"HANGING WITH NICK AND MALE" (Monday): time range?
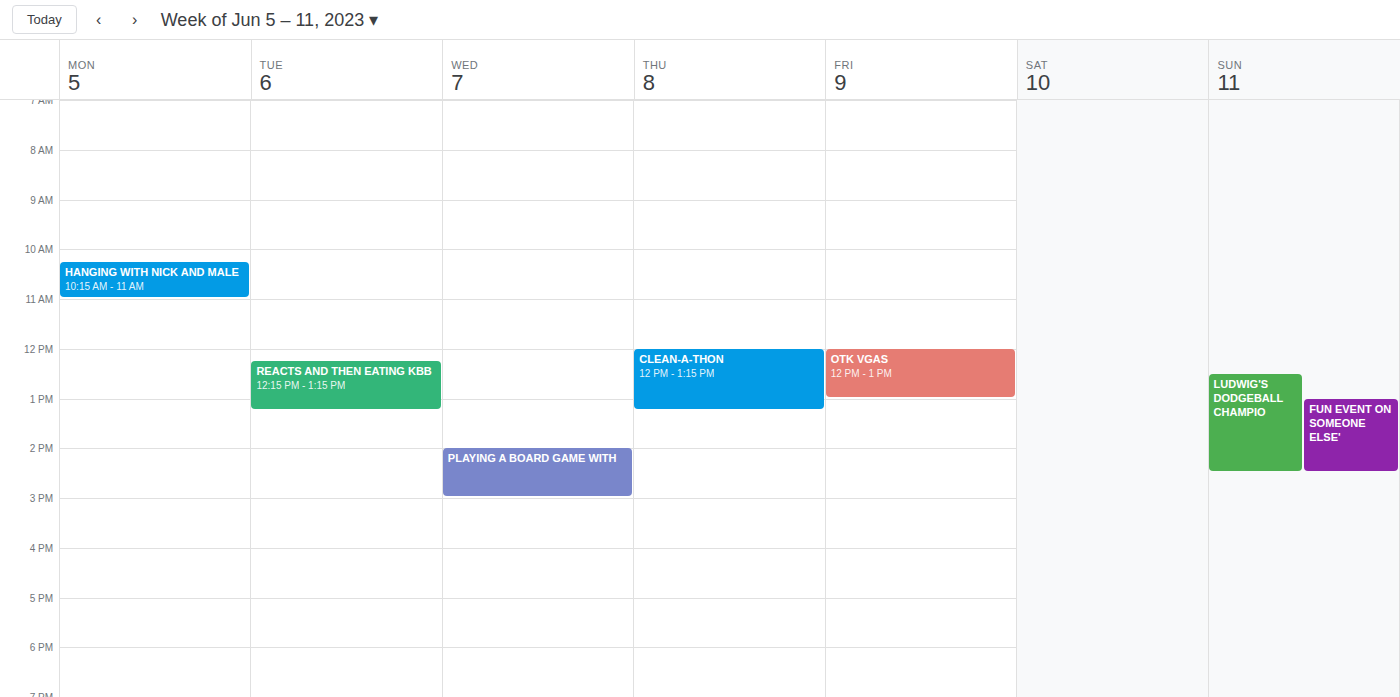
10:15 AM to 11:00 AM